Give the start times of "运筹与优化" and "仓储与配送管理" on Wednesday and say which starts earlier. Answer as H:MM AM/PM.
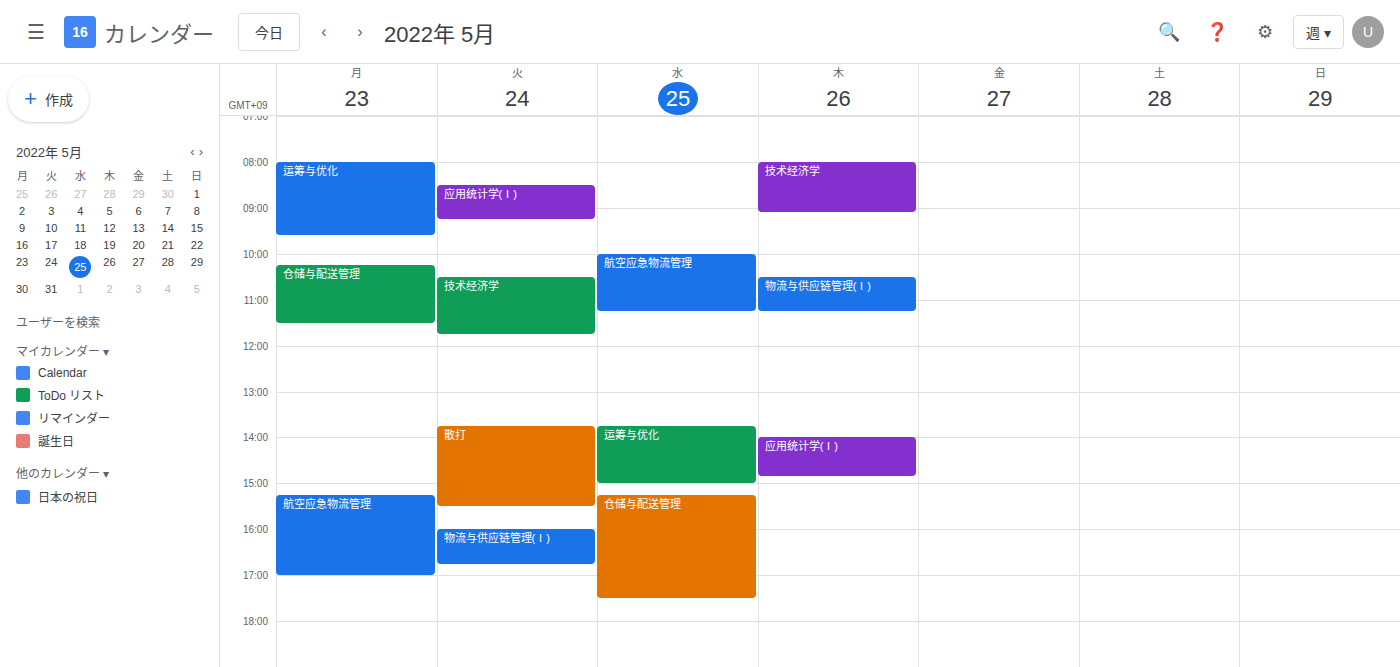
"运筹与优化" 1:45 PM; "仓储与配送管理" 3:15 PM.